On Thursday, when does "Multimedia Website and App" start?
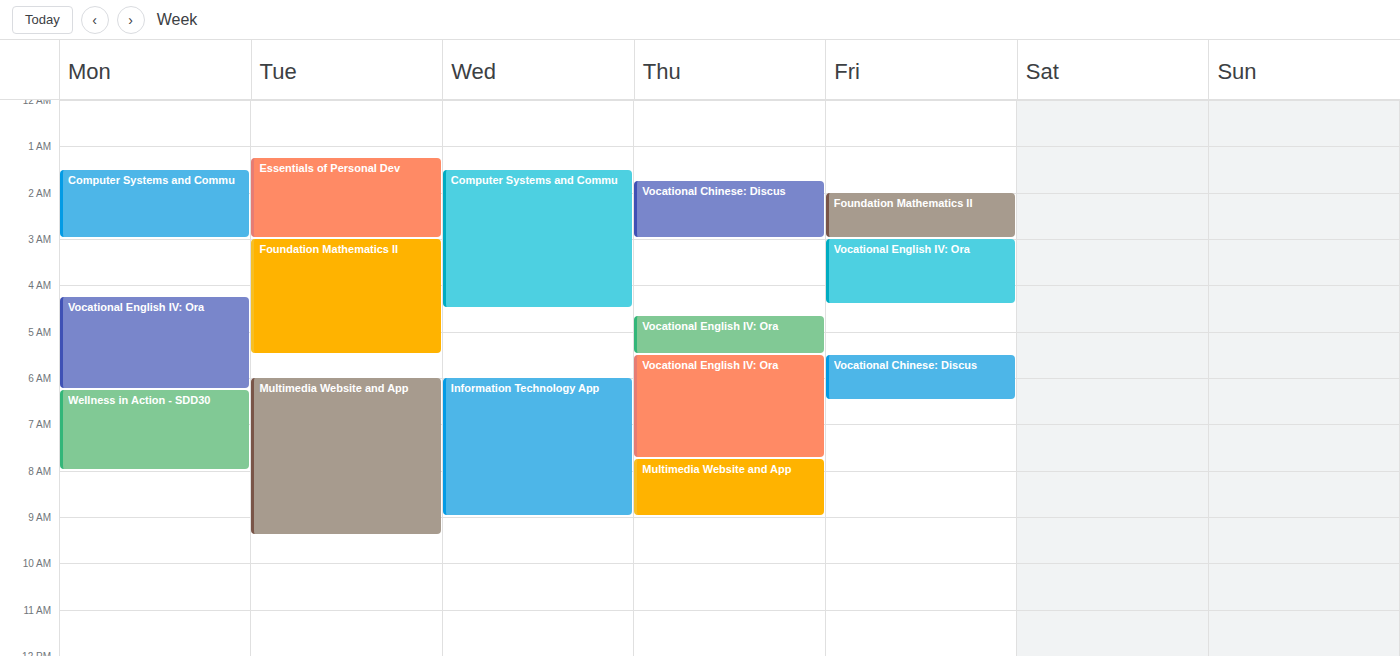
7:45 AM